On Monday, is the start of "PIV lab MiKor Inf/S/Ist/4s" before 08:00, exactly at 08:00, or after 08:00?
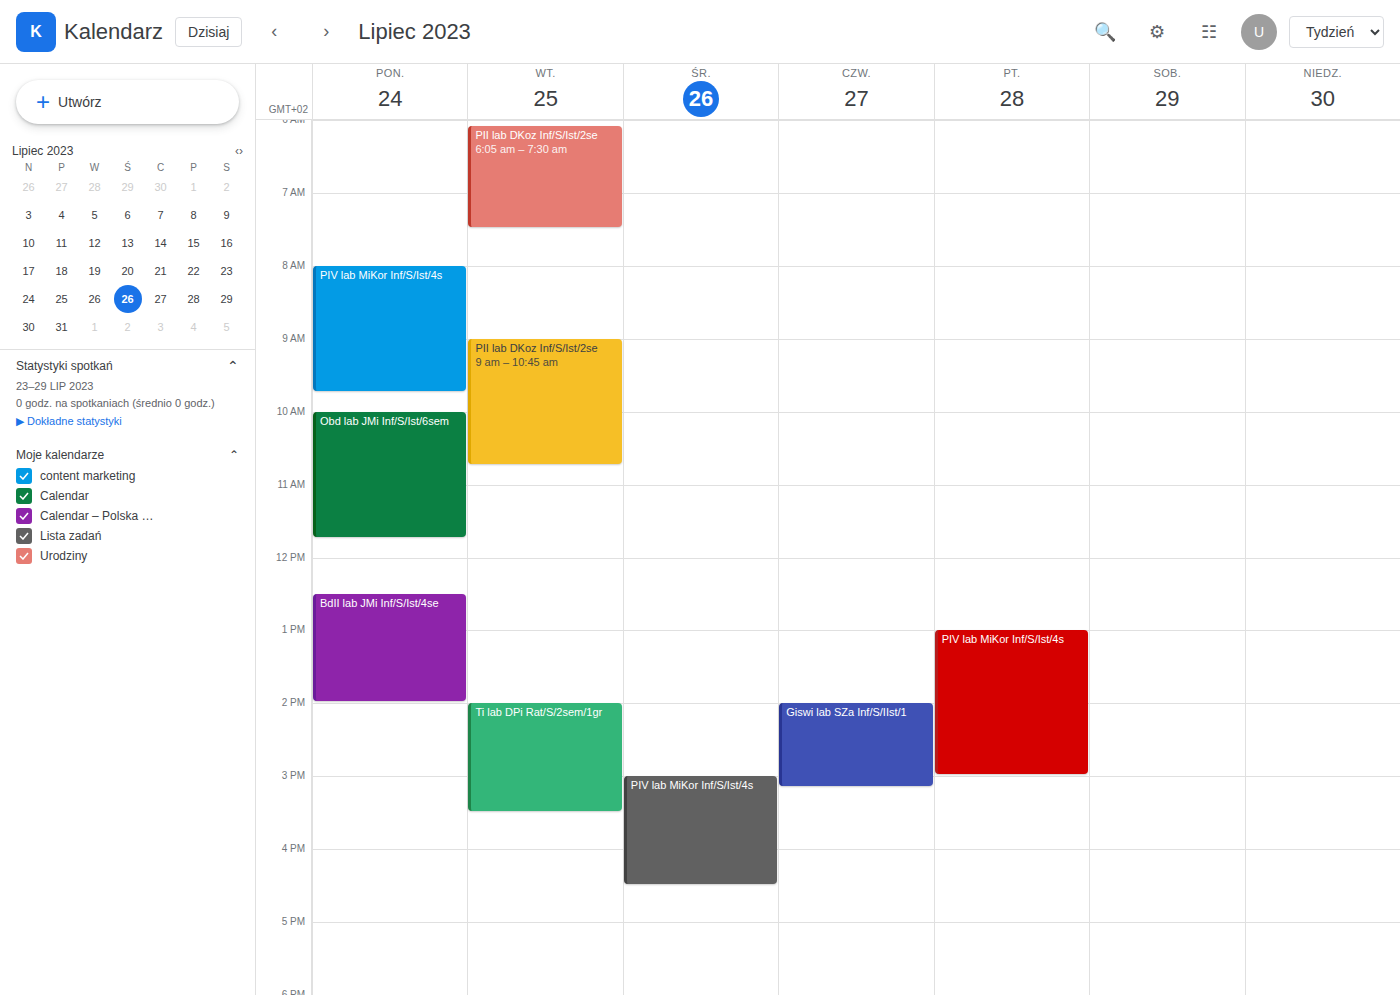
08:00 -- exactly at 08:00, on the 08:00 line.